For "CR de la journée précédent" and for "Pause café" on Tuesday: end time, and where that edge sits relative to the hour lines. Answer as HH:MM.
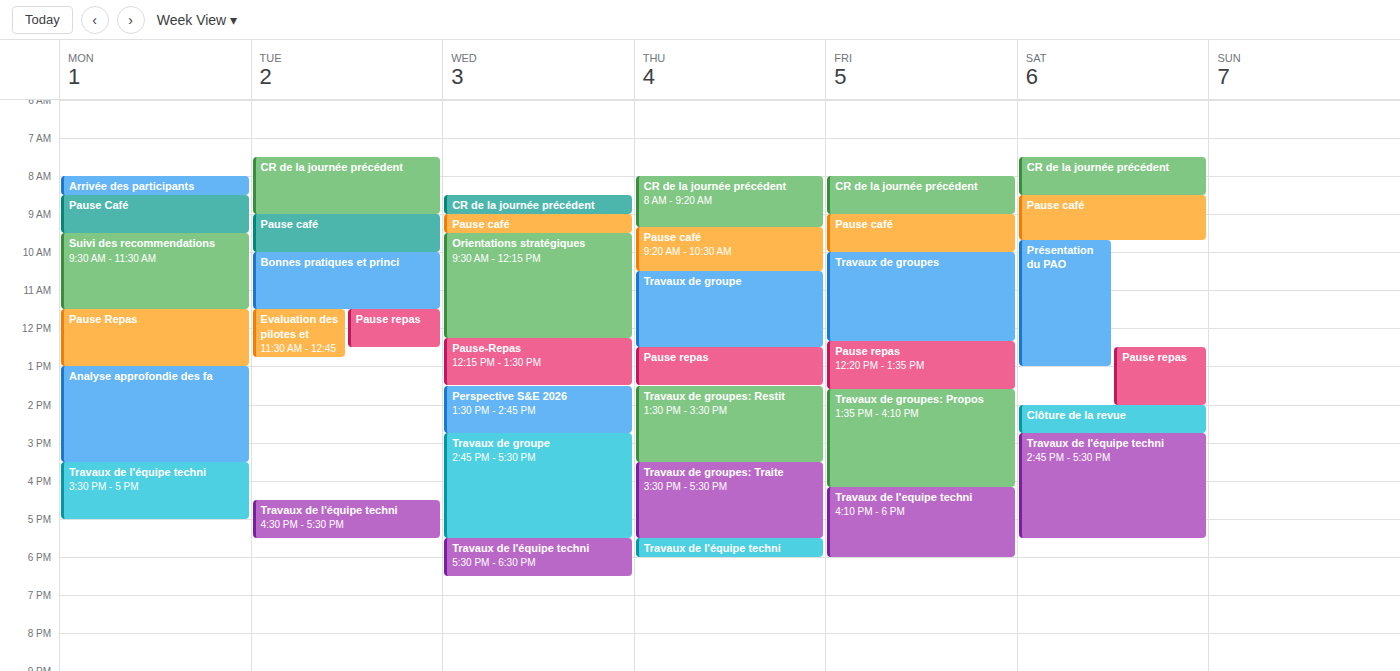
"CR de la journée précédent": 09:00, exactly on the 09:00 line. "Pause café": 10:00, exactly on the 10:00 line.